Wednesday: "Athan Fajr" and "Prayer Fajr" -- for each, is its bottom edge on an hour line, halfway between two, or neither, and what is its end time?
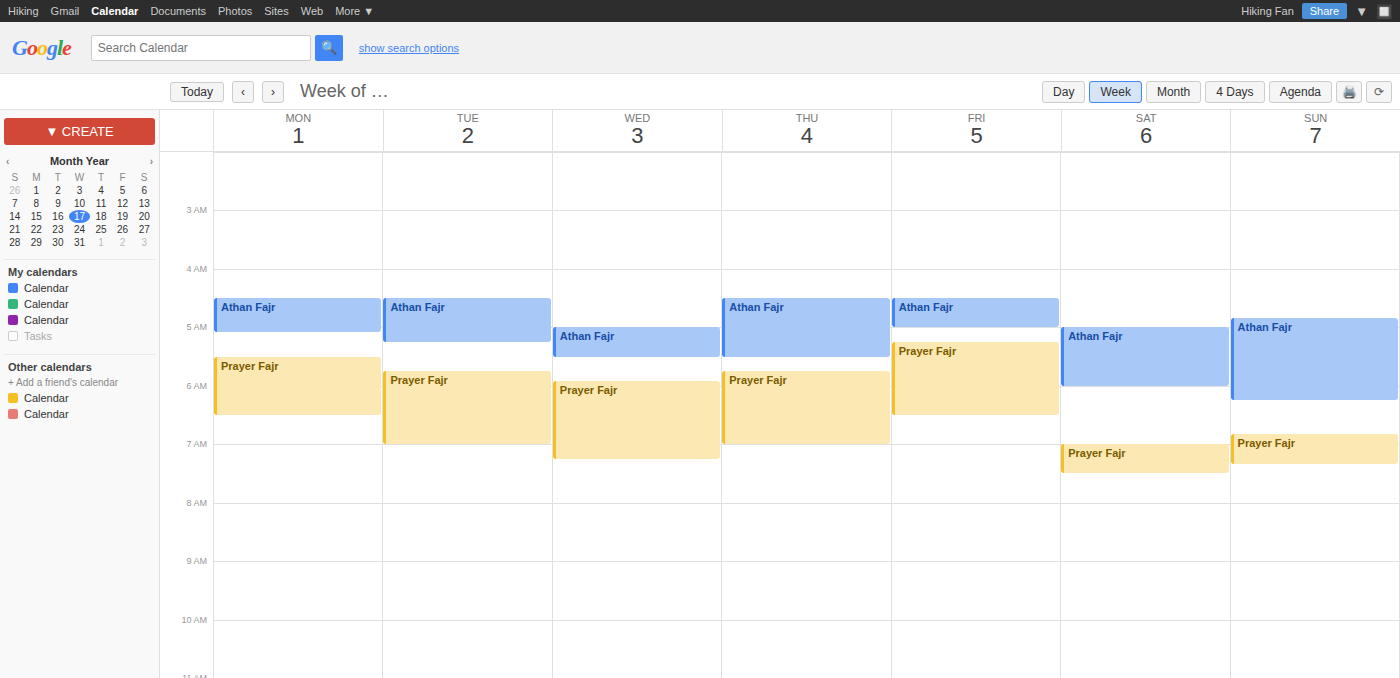
"Athan Fajr": 5:30 AM, halfway between the 5 AM and 6 AM lines. "Prayer Fajr": 7:15 AM, neither: a quarter of the way from the 7 AM line to the 8 AM line.